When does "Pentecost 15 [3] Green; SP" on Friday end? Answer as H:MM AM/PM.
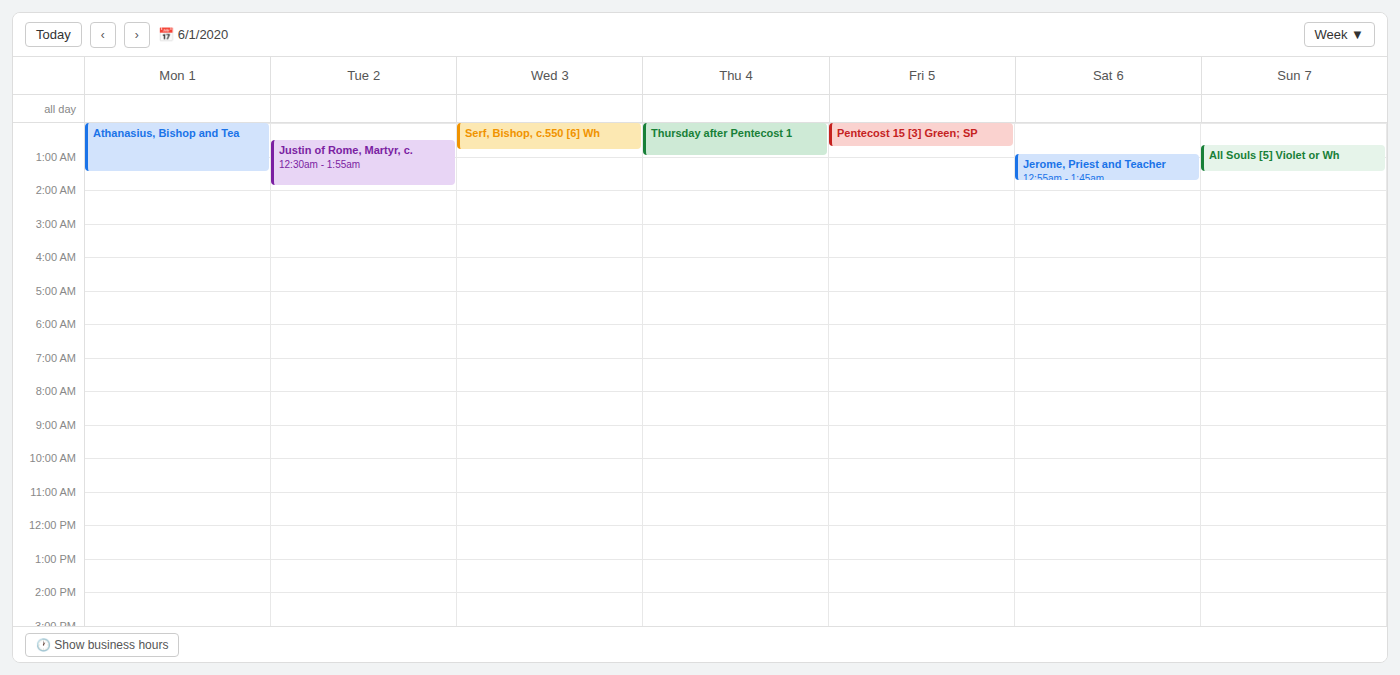
12:45 AM